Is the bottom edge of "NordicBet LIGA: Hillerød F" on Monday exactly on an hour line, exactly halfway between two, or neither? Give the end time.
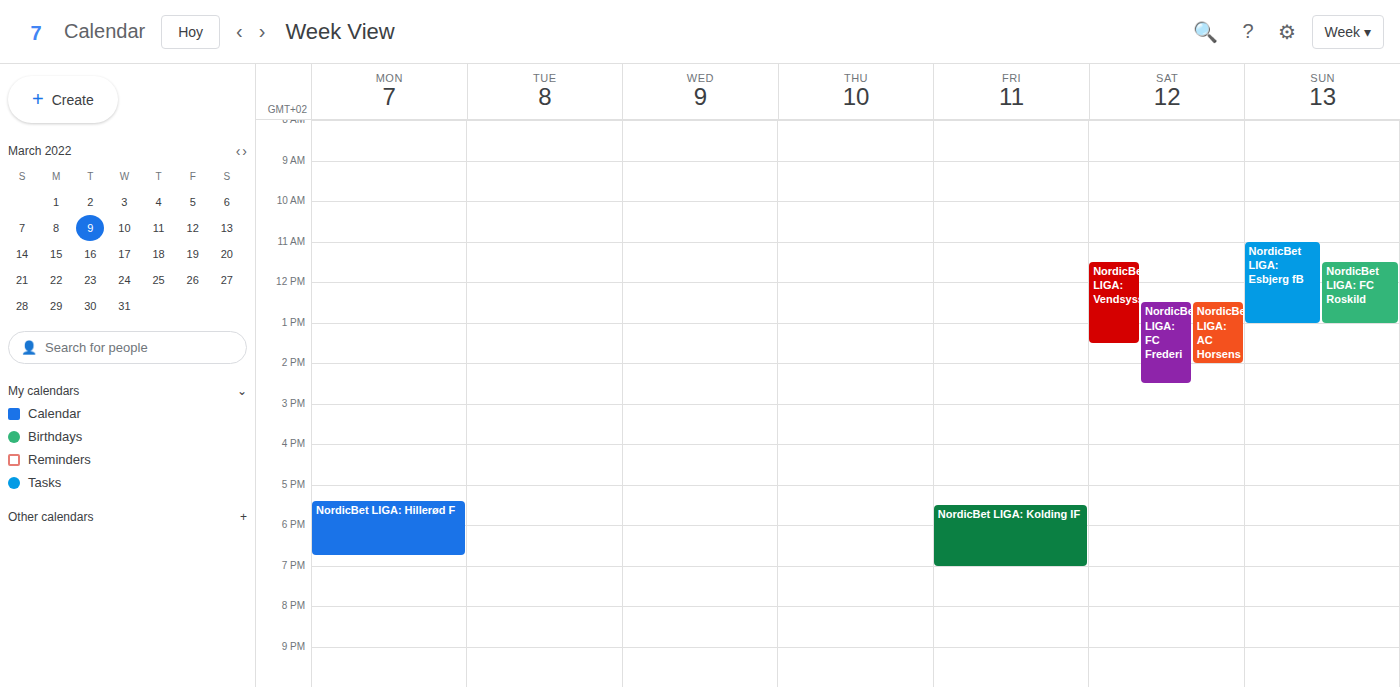
6:45 PM -- neither: three quarters of the way from the 6 PM line to the 7 PM line.